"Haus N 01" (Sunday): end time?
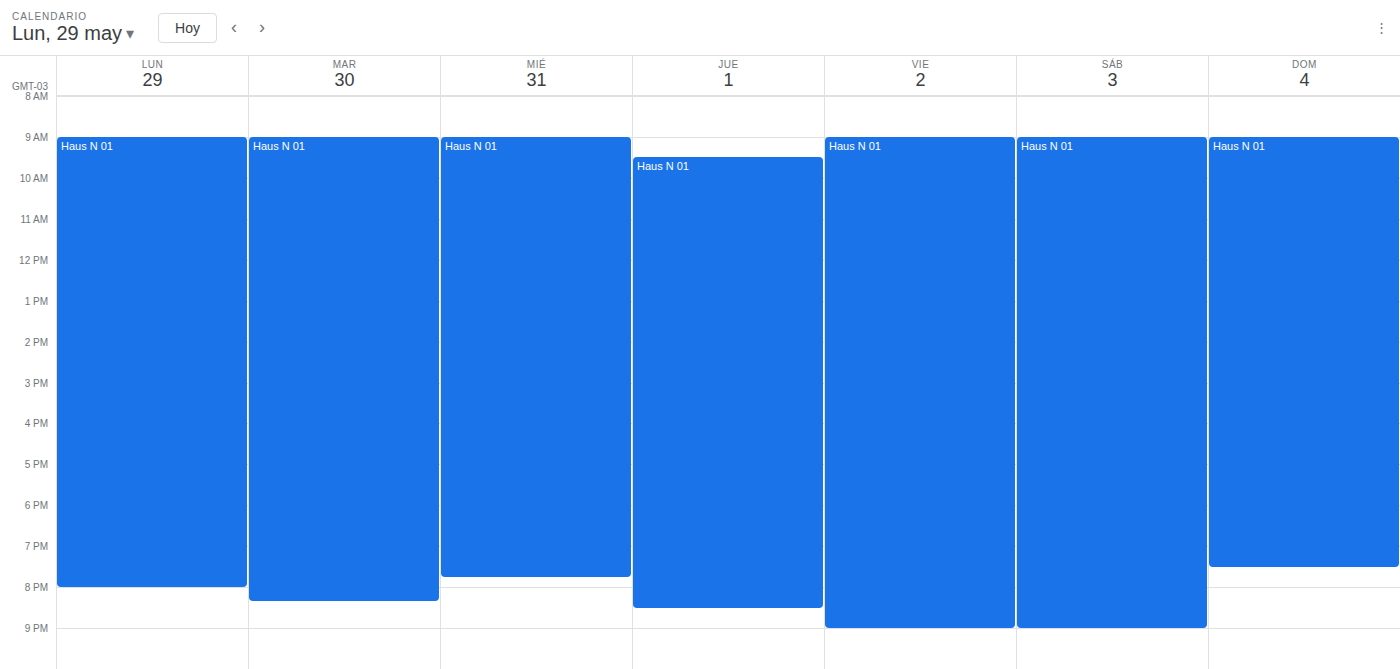
7:30 PM